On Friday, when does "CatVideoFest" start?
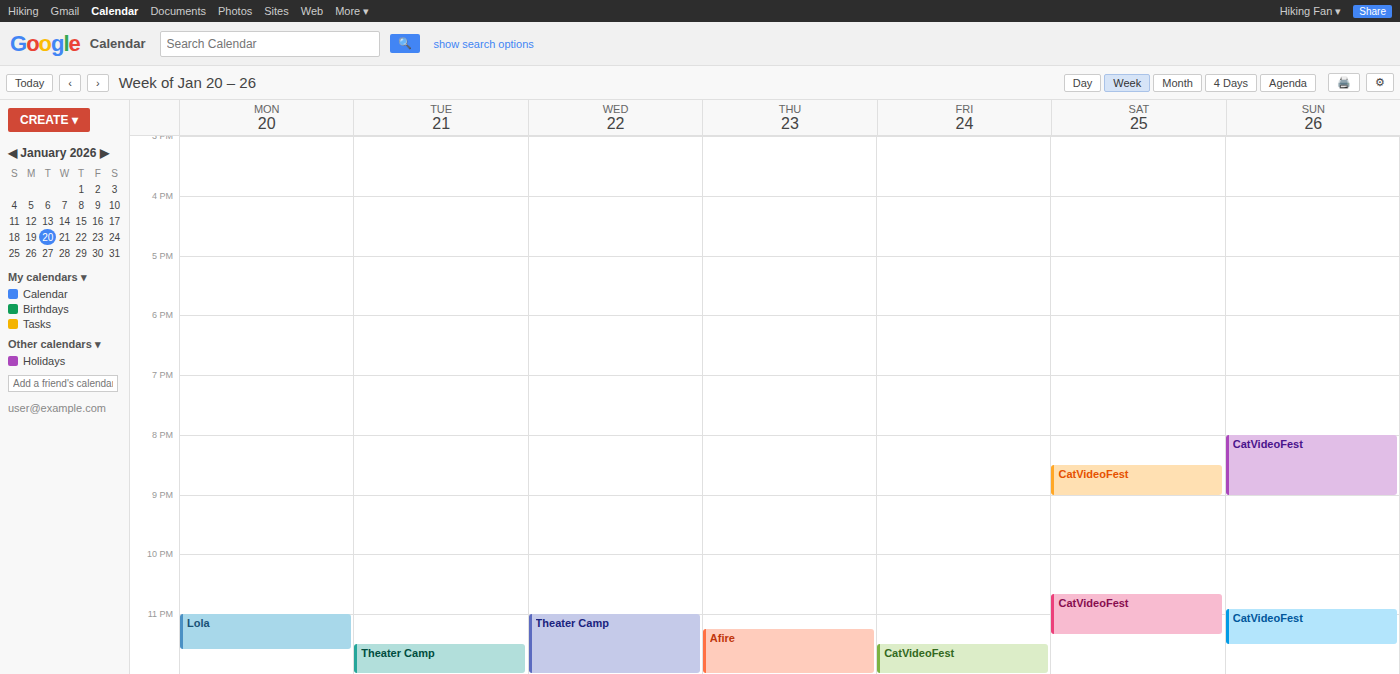
11:30 PM